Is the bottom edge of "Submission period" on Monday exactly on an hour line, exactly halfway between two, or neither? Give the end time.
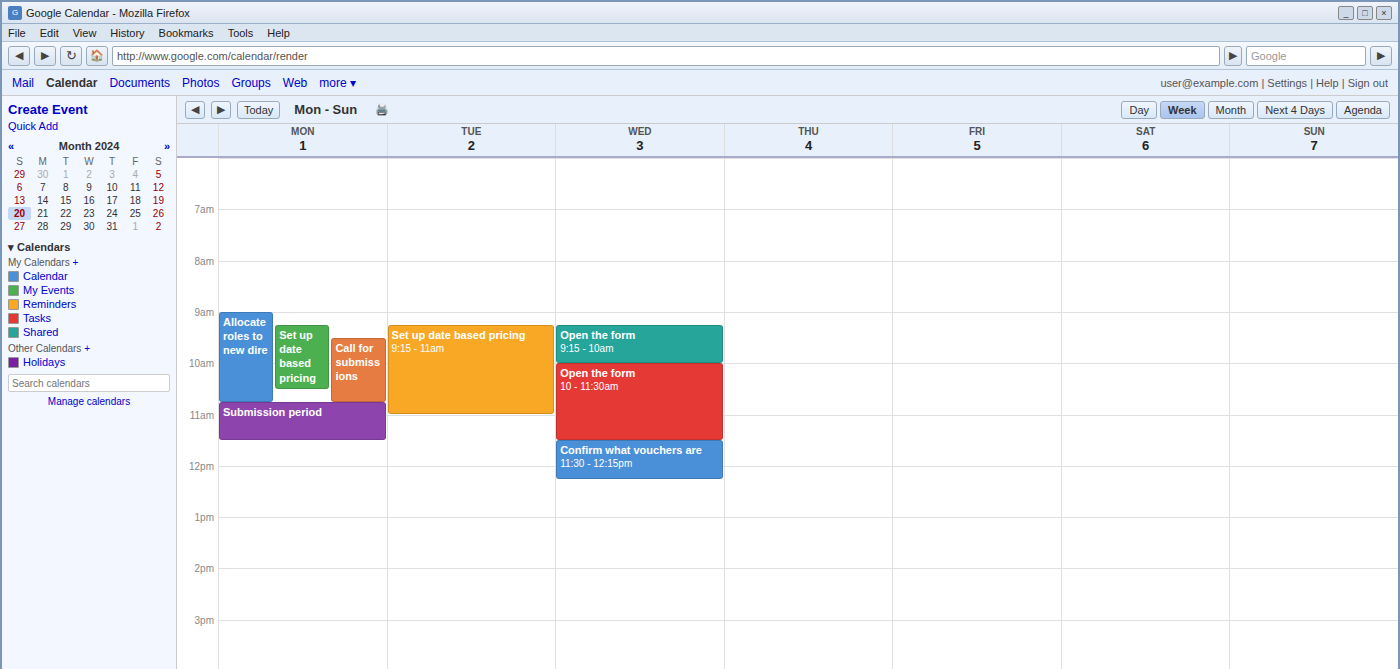
11:30 AM -- halfway between the 11 AM and 12 PM lines.